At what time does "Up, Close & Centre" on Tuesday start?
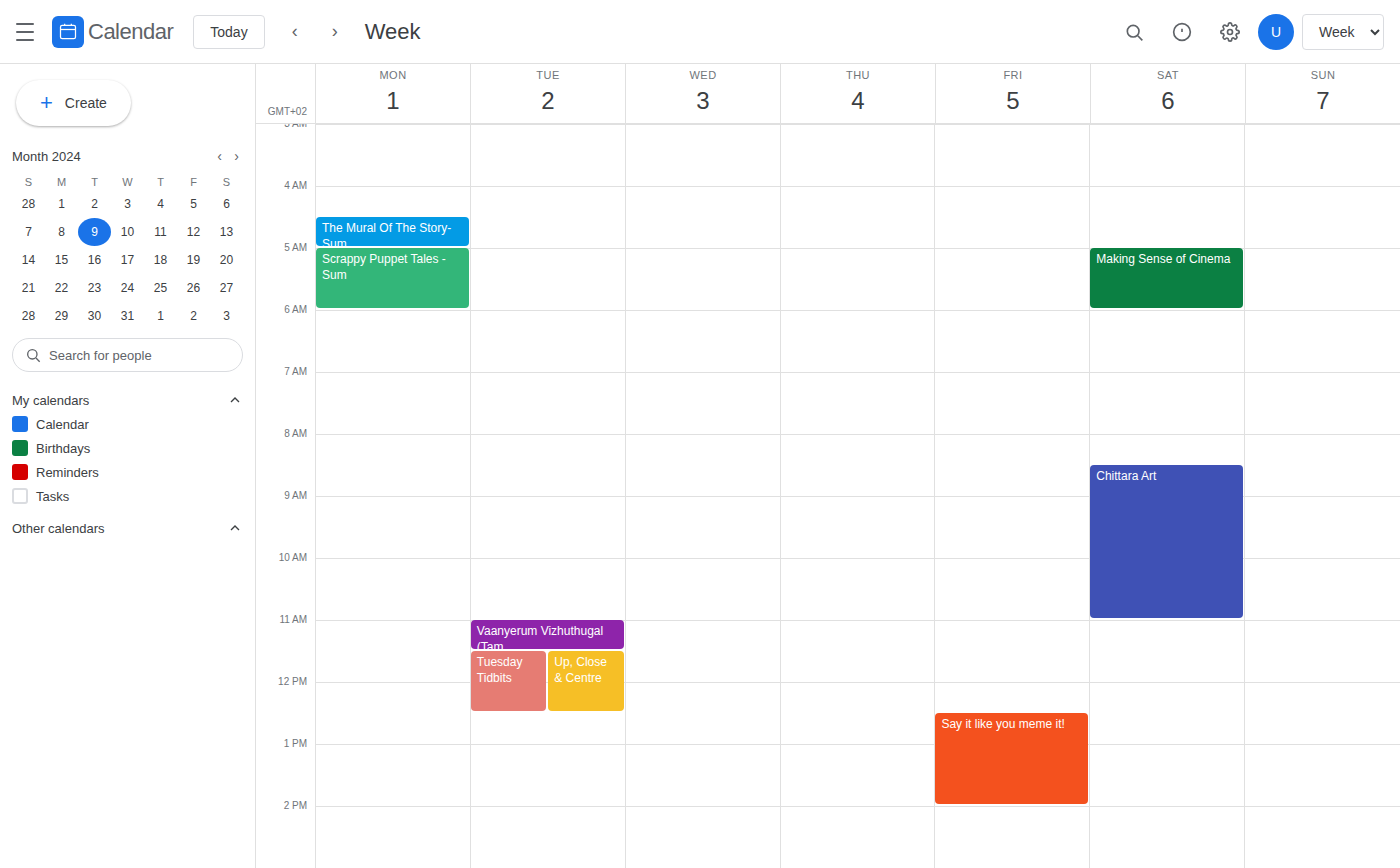
11:30